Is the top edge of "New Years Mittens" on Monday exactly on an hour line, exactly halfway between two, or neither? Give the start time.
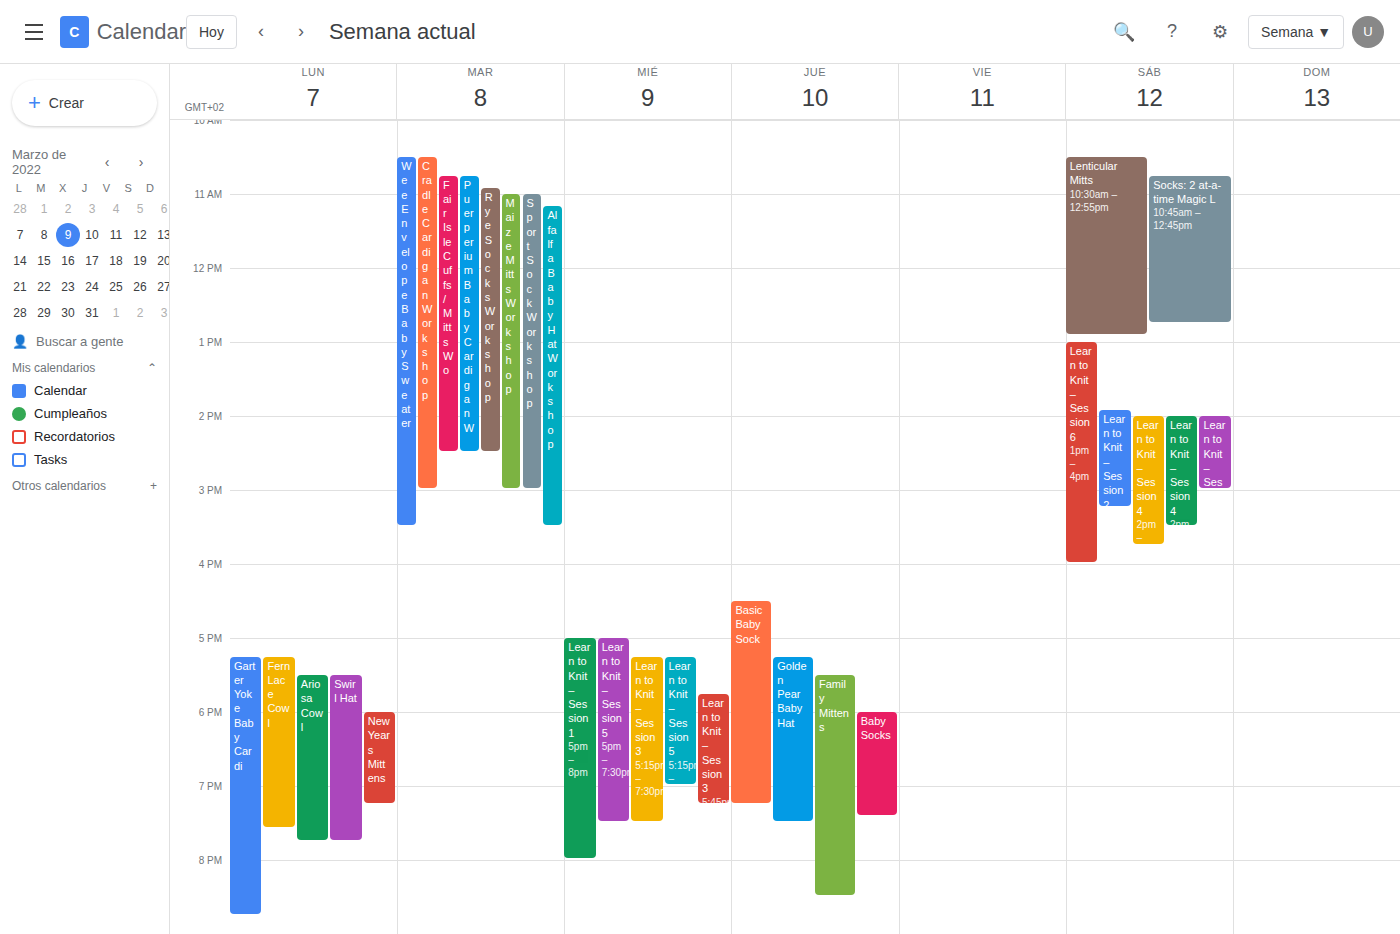
6:00 PM -- exactly on the 6 PM line.